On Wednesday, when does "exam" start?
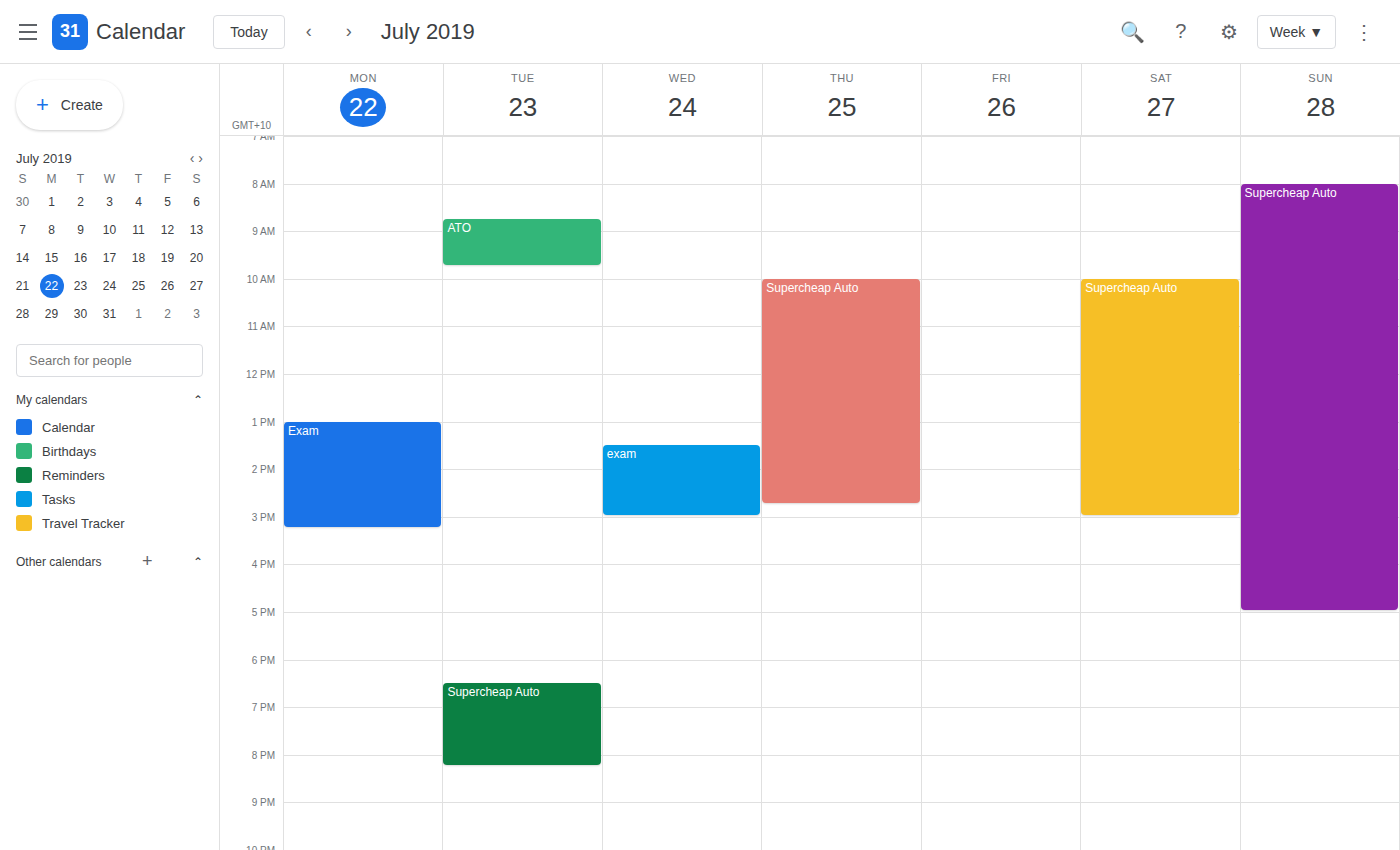
1:30 PM